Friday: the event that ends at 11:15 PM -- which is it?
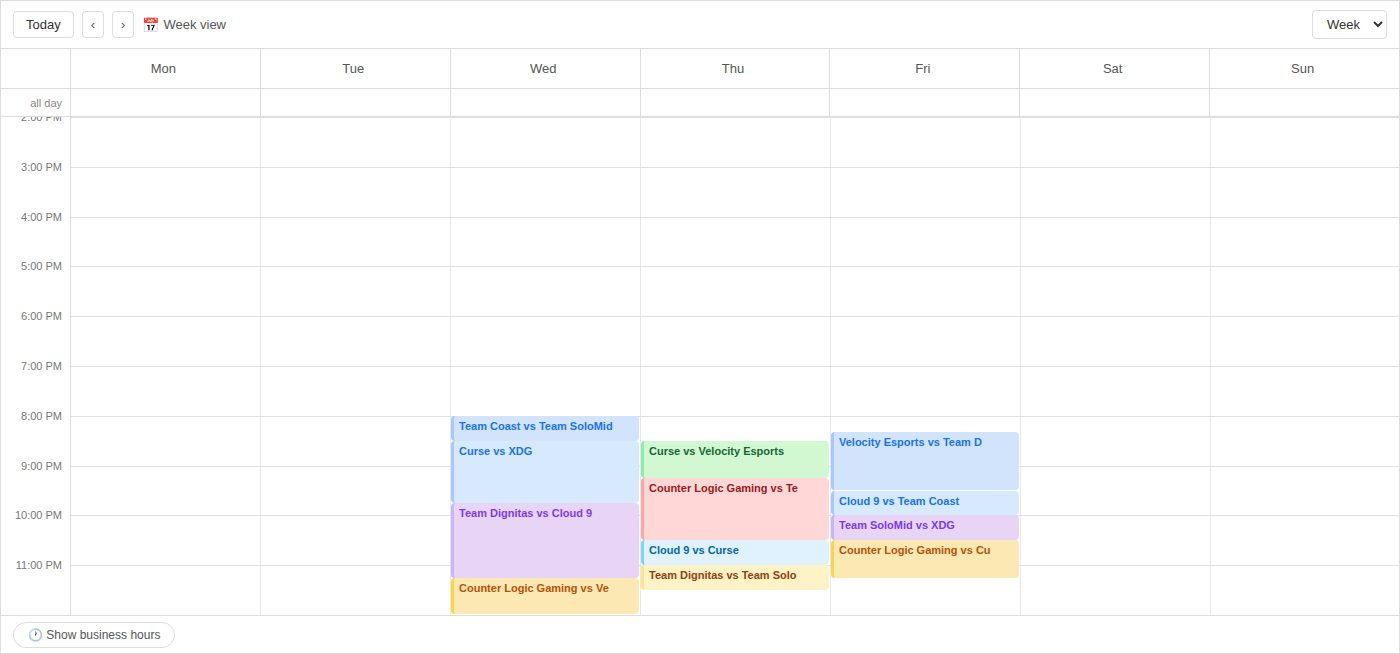
"Counter Logic Gaming vs Cu"